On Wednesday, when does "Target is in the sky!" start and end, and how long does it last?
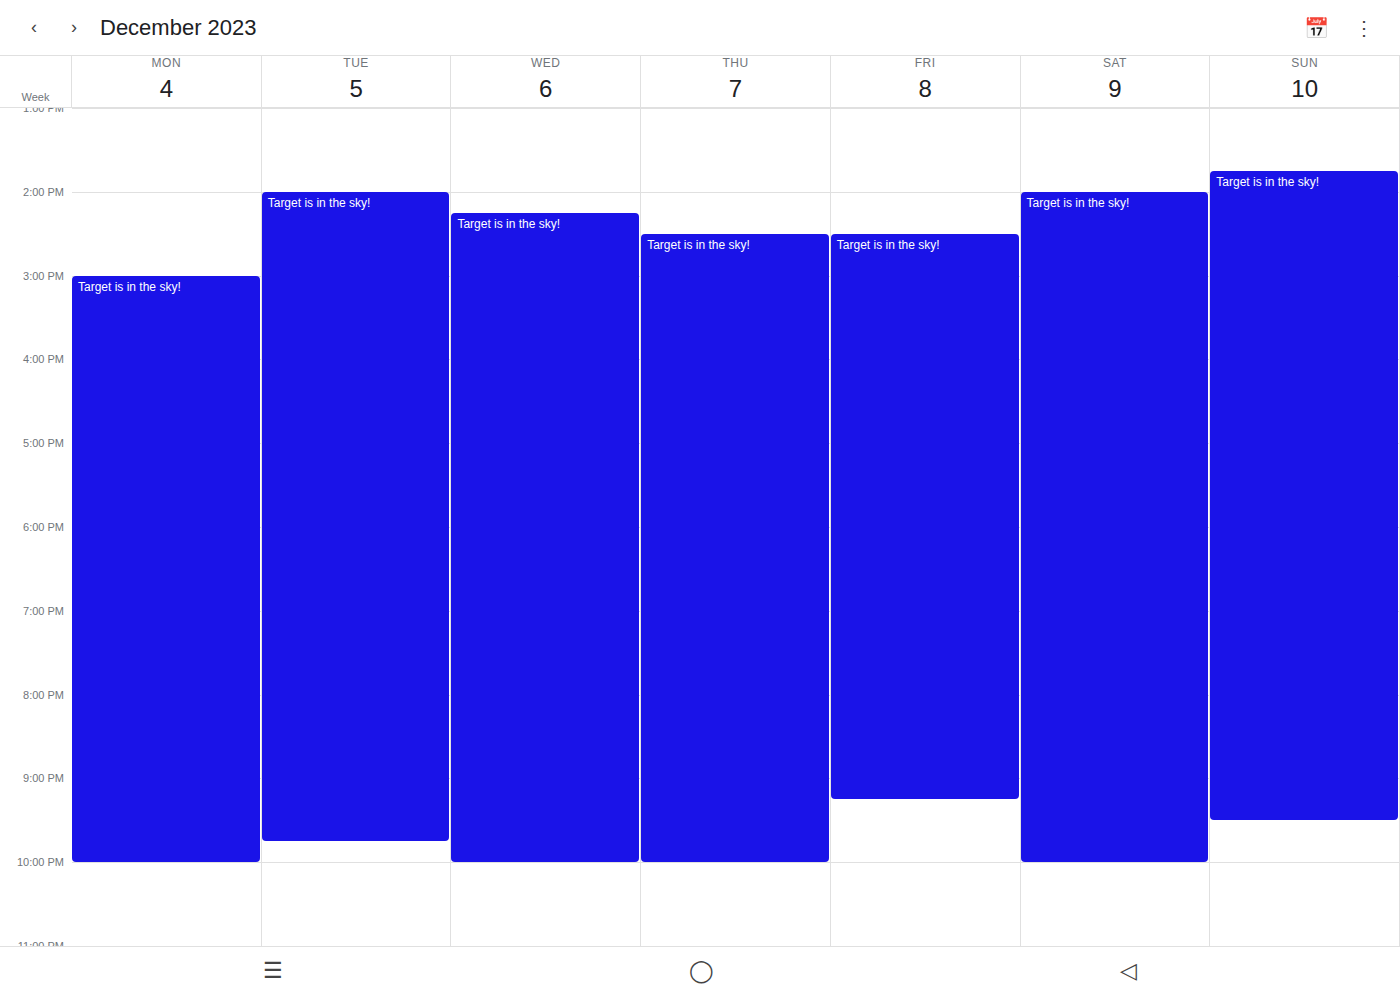
2:15 PM to 10:00 PM, 7 hours 45 minutes